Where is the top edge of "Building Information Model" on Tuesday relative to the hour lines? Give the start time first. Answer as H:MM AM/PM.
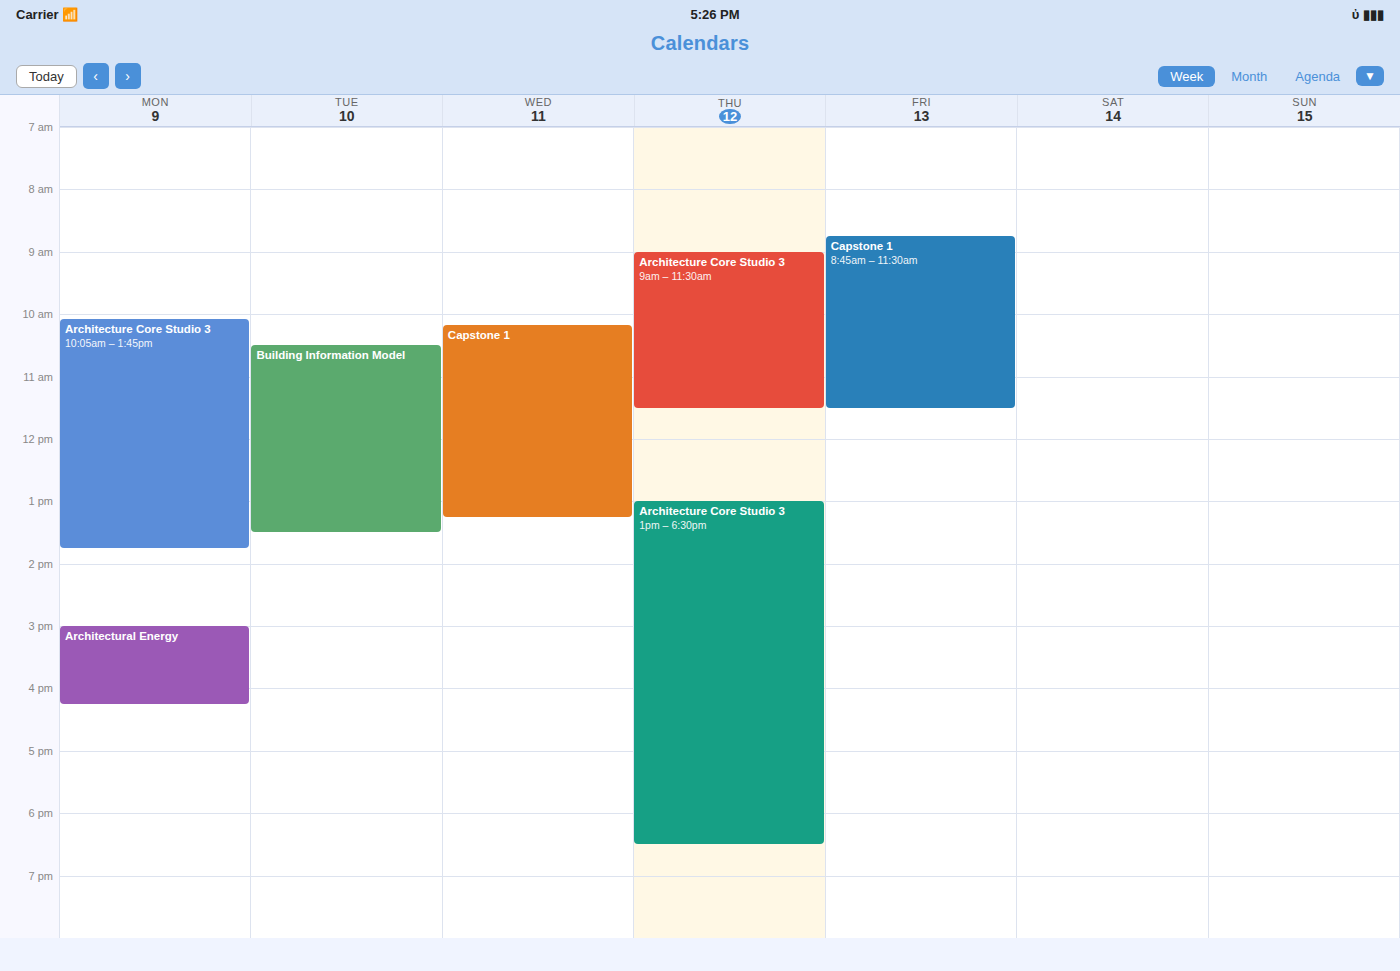
10:30 AM -- halfway between the 10 AM and 11 AM lines.